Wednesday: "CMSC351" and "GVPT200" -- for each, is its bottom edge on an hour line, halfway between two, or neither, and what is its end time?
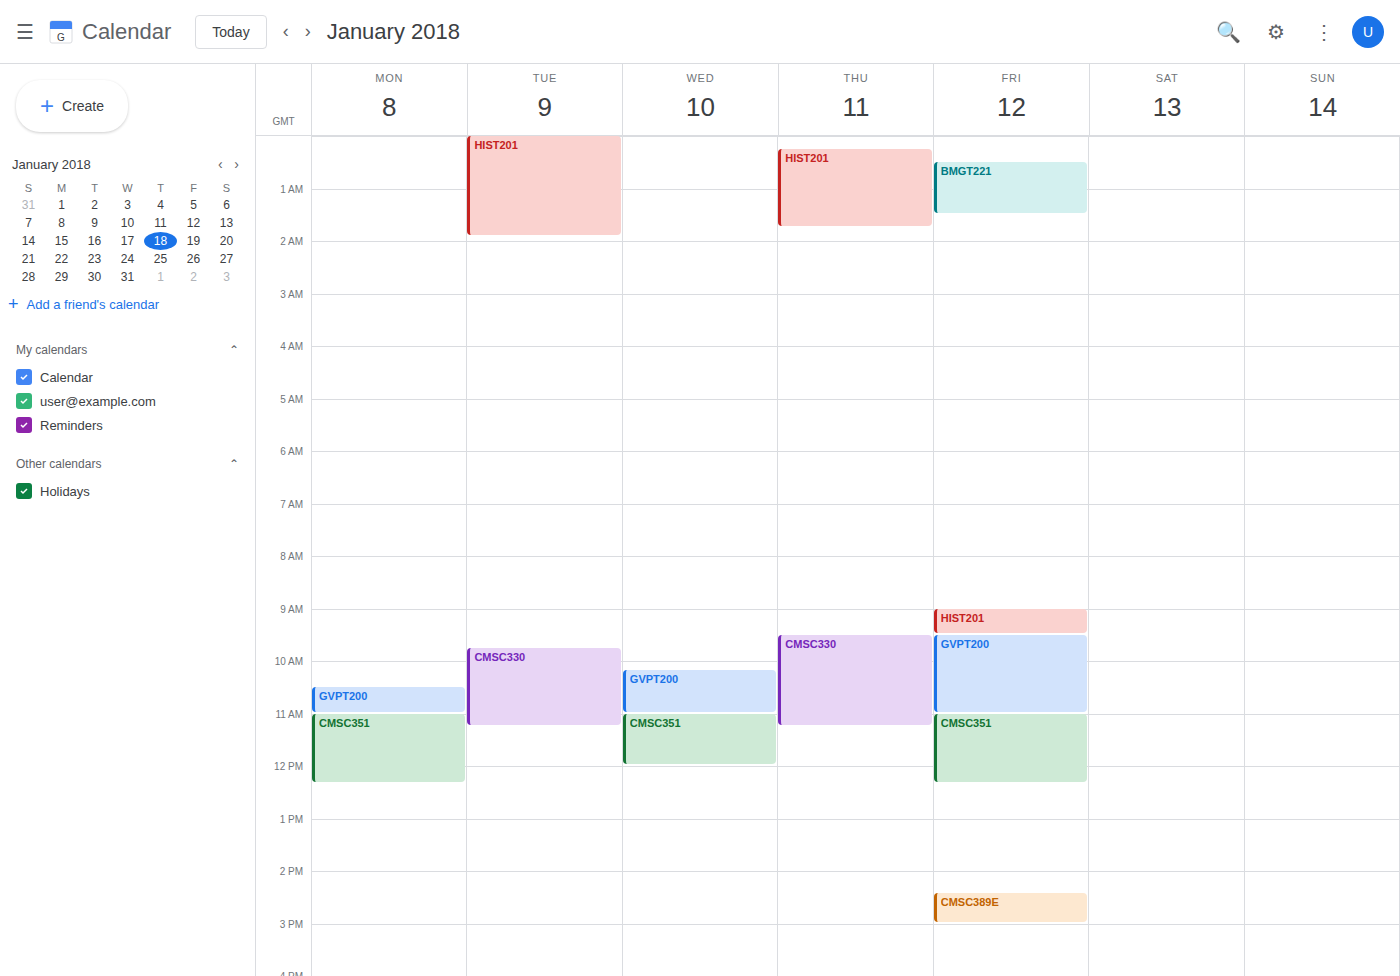
"CMSC351": 12:00 PM, exactly on the 12 PM line. "GVPT200": 11:00 AM, exactly on the 11 AM line.